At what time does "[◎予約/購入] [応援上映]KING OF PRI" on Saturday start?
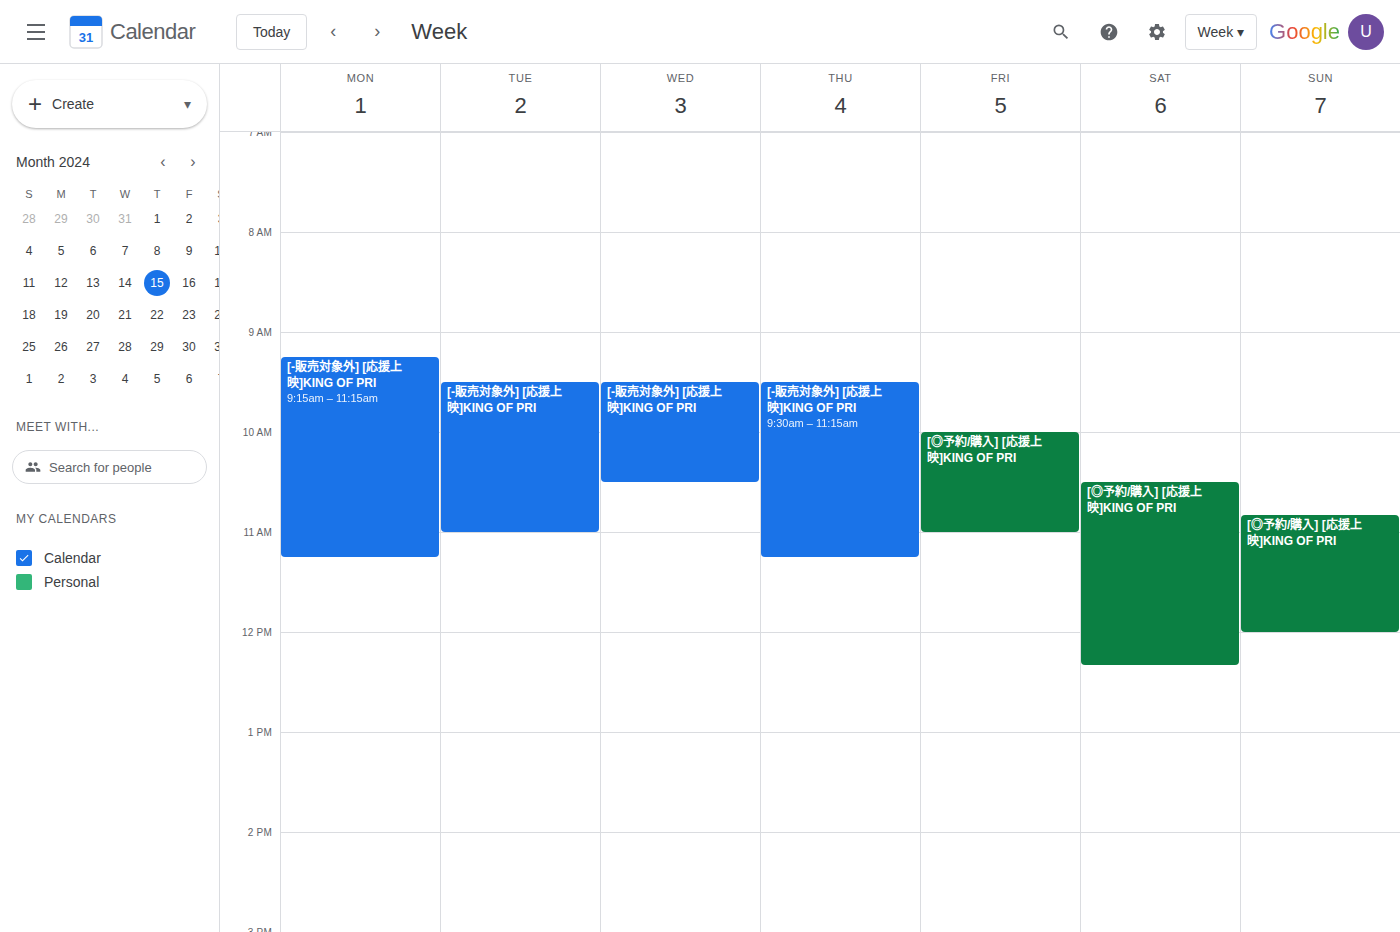
10:30 AM